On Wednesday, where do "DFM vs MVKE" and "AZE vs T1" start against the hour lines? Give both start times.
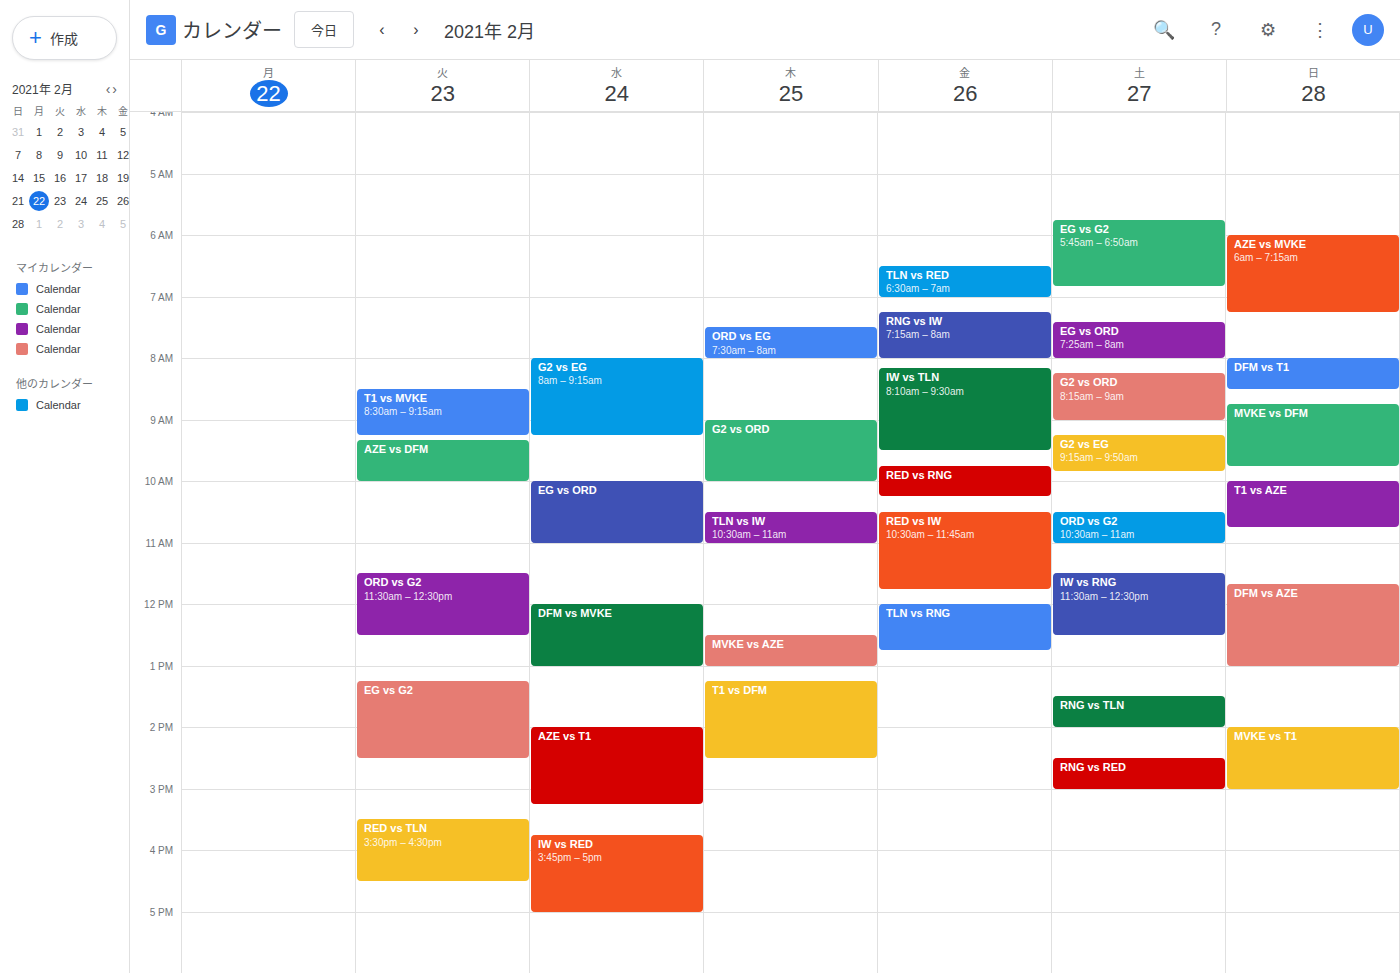
"DFM vs MVKE": 12:00 PM, exactly on the 12 PM line. "AZE vs T1": 2:00 PM, exactly on the 2 PM line.